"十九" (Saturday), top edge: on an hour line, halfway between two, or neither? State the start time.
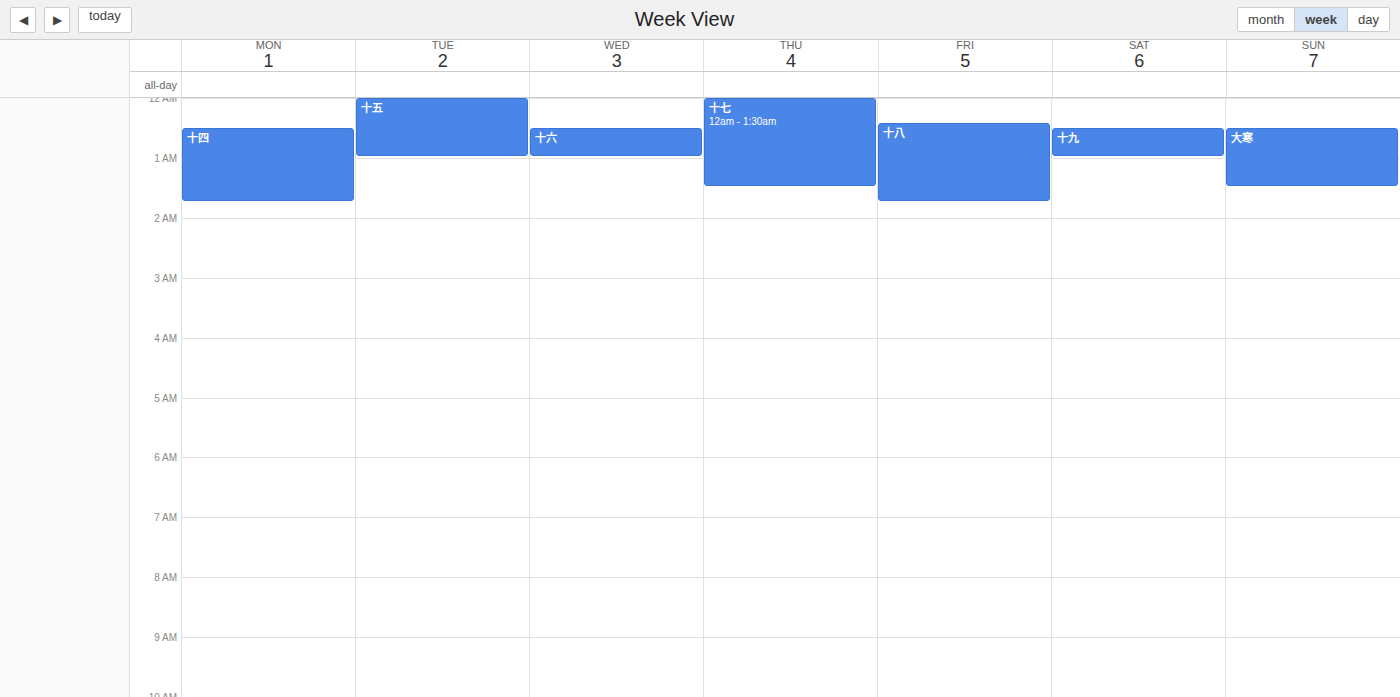
12:30 AM -- halfway between the 12 AM and 1 AM lines.